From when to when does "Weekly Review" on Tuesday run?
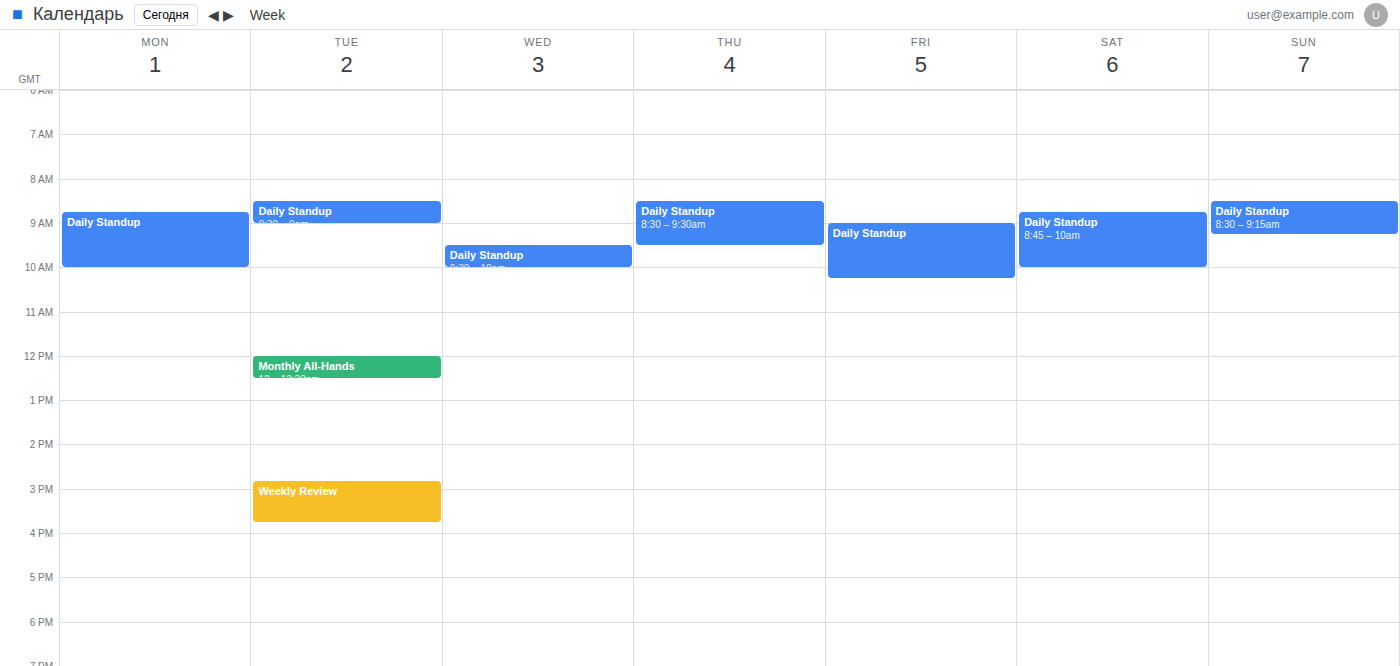
14:50 to 15:45